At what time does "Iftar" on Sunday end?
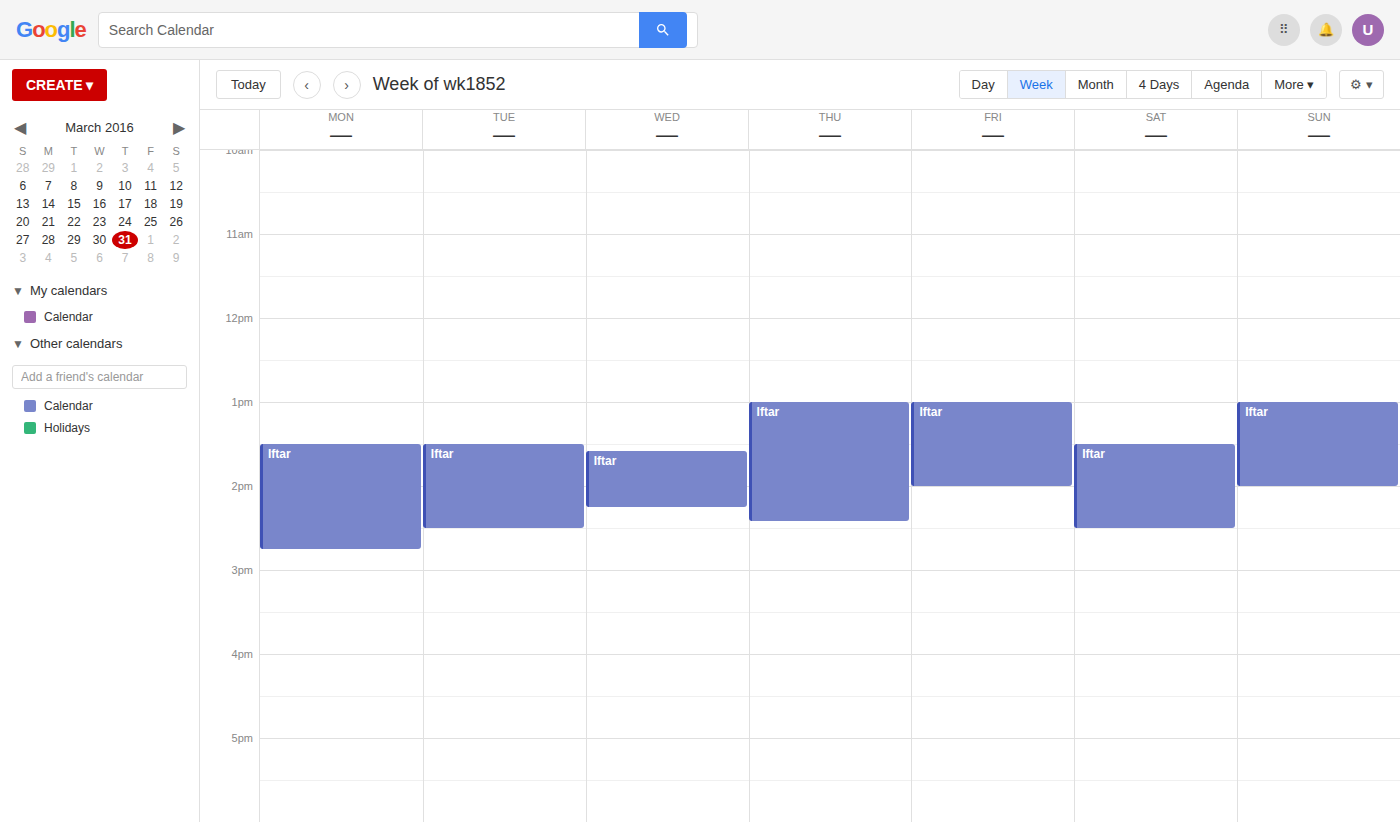
2:00 PM